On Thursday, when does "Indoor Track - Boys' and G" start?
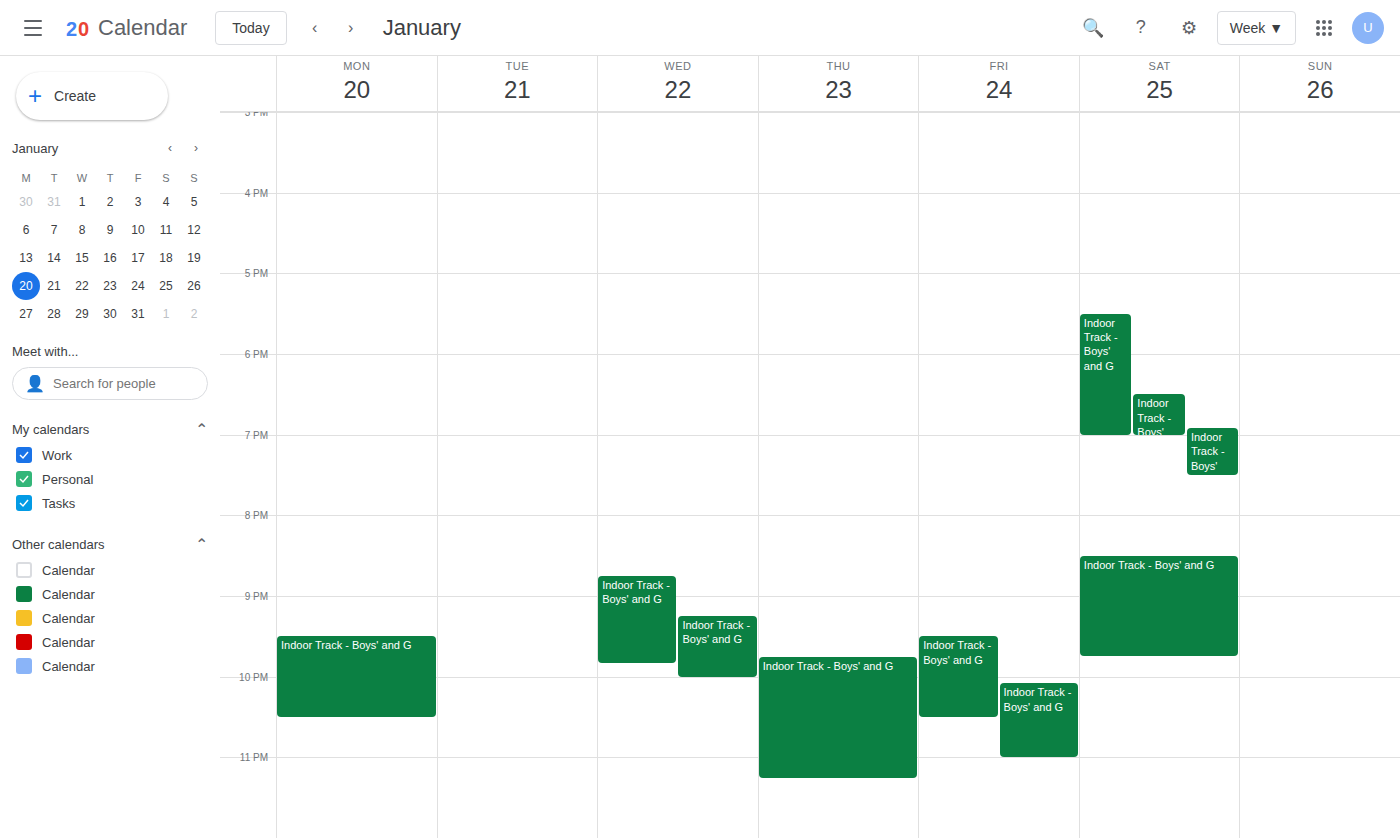
9:45 PM